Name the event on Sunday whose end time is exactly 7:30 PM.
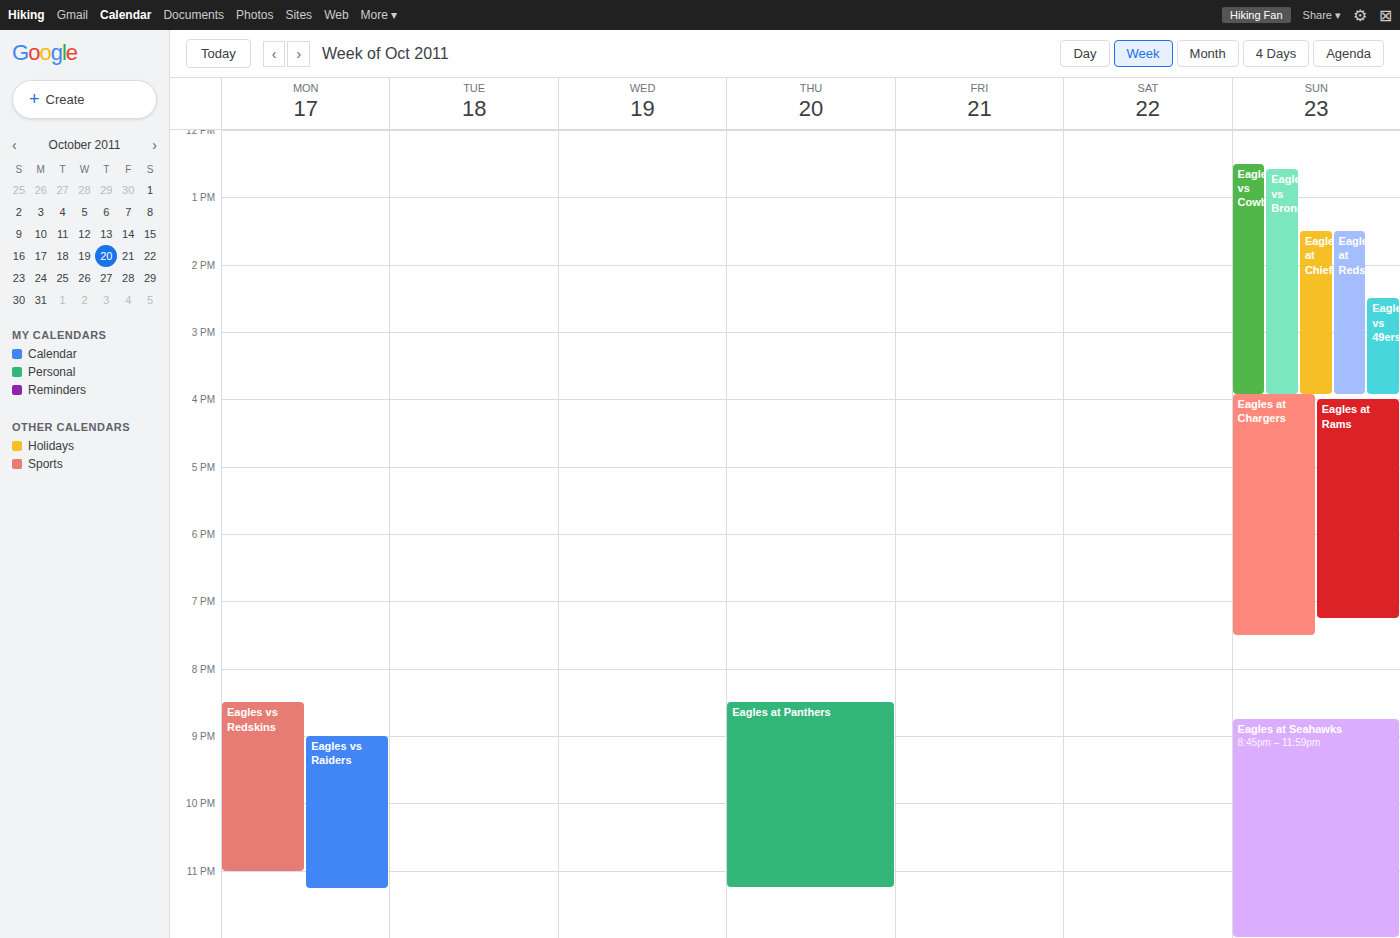
"Eagles at Chargers"